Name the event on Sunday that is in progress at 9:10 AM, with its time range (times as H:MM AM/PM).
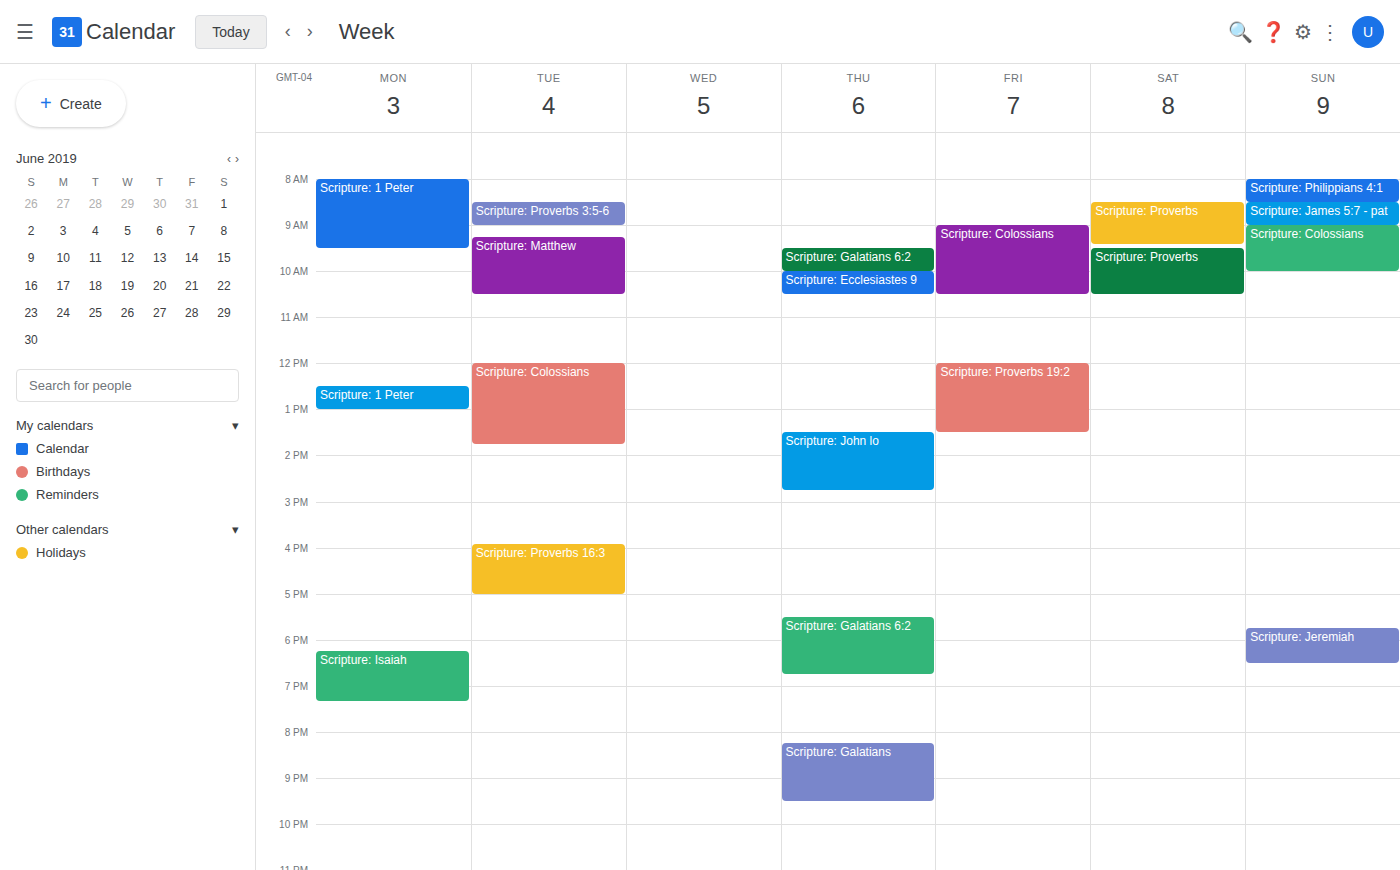
"Scripture: Colossians", 9:00 AM to 10:00 AM